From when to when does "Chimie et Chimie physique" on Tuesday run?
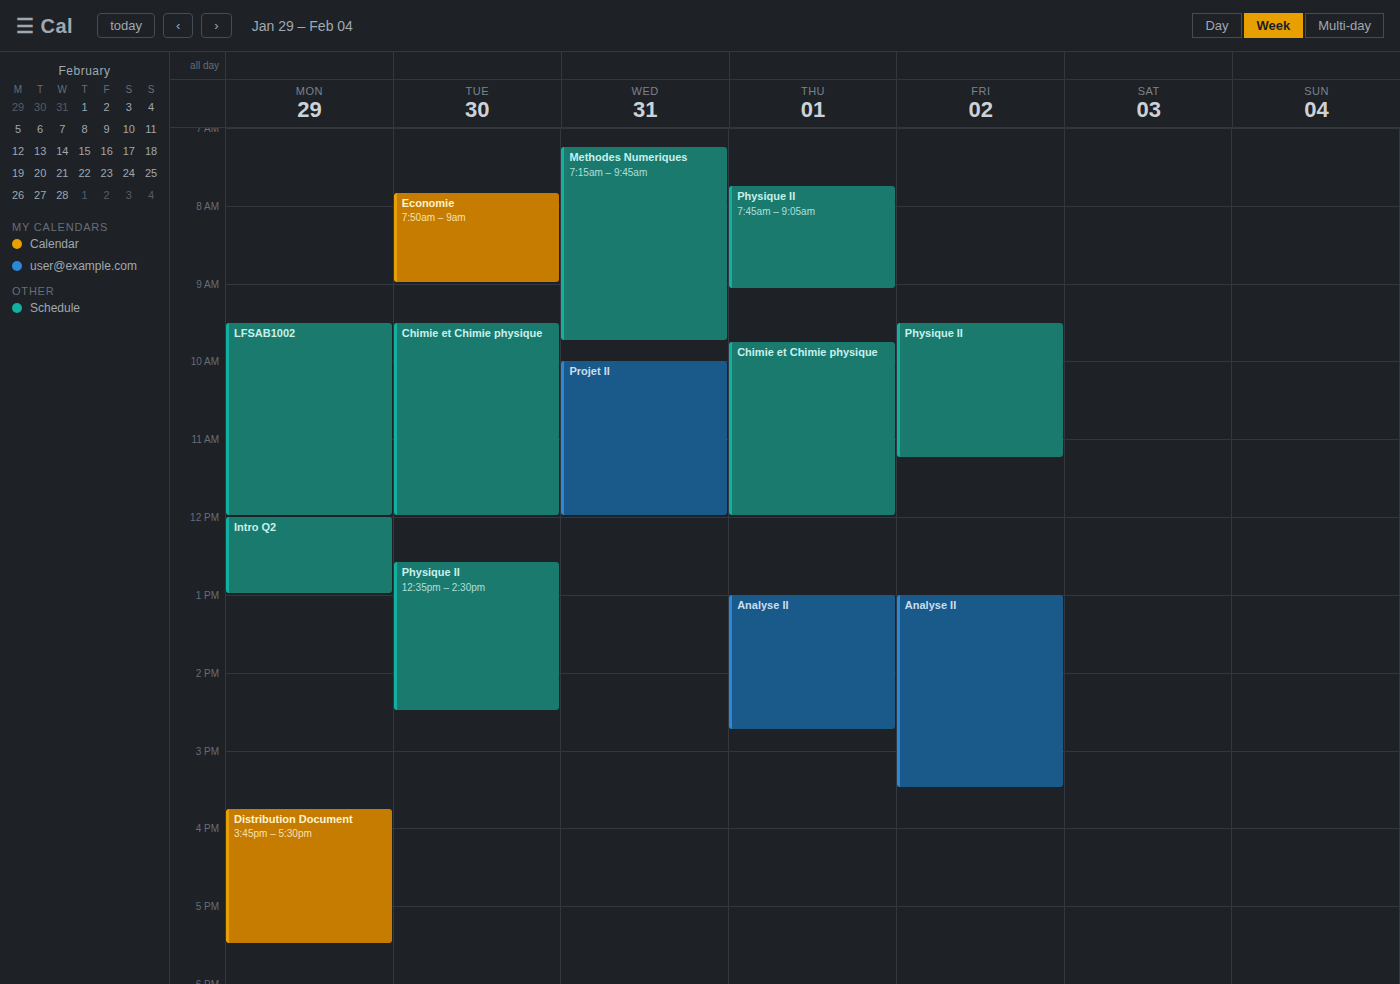
9:30 AM to 12:00 PM